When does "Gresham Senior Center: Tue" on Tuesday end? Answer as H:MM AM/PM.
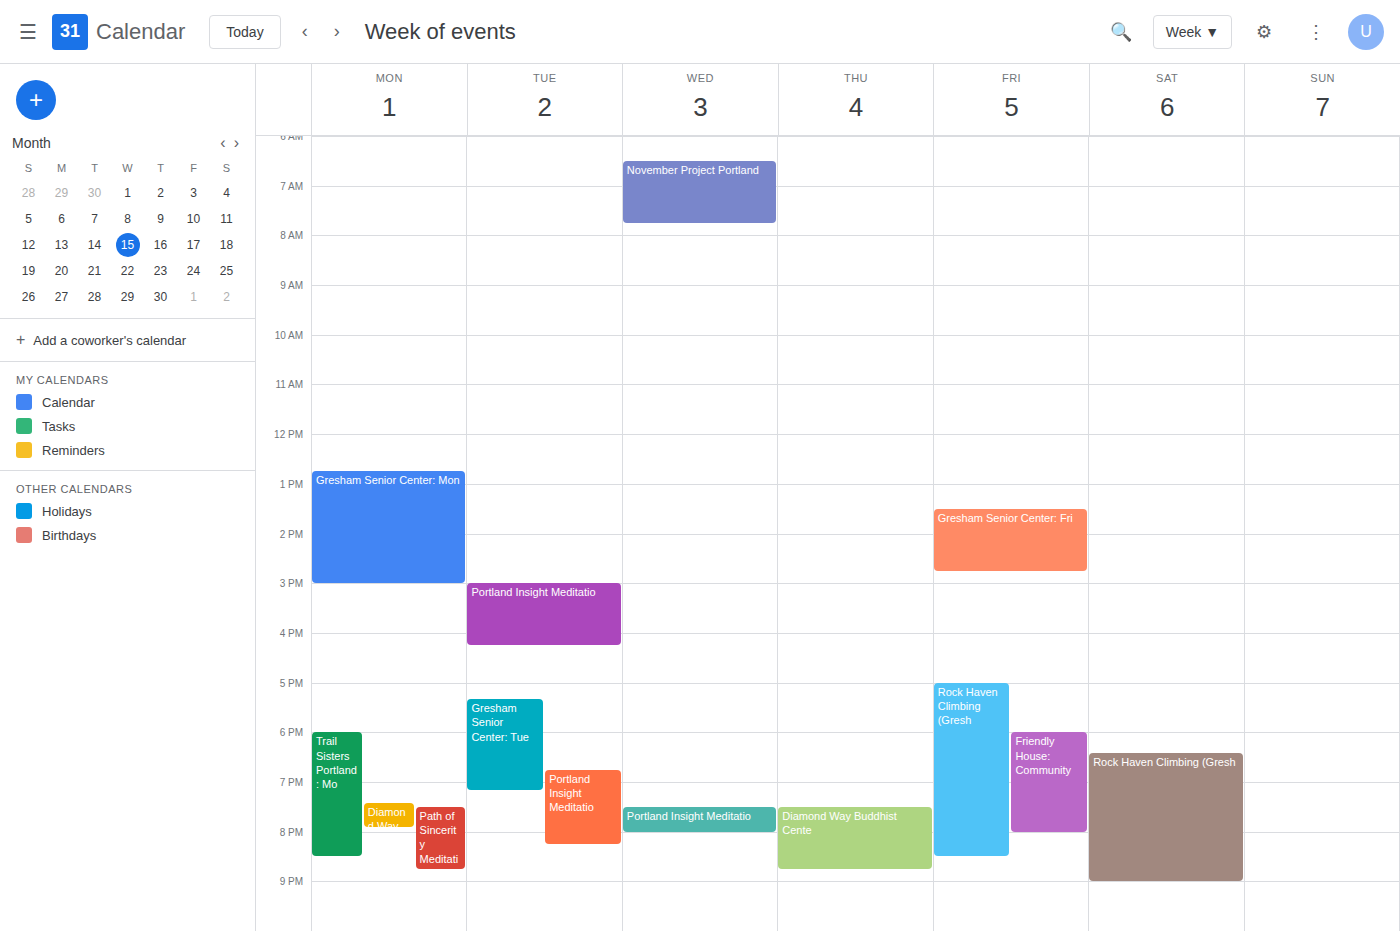
7:10 PM